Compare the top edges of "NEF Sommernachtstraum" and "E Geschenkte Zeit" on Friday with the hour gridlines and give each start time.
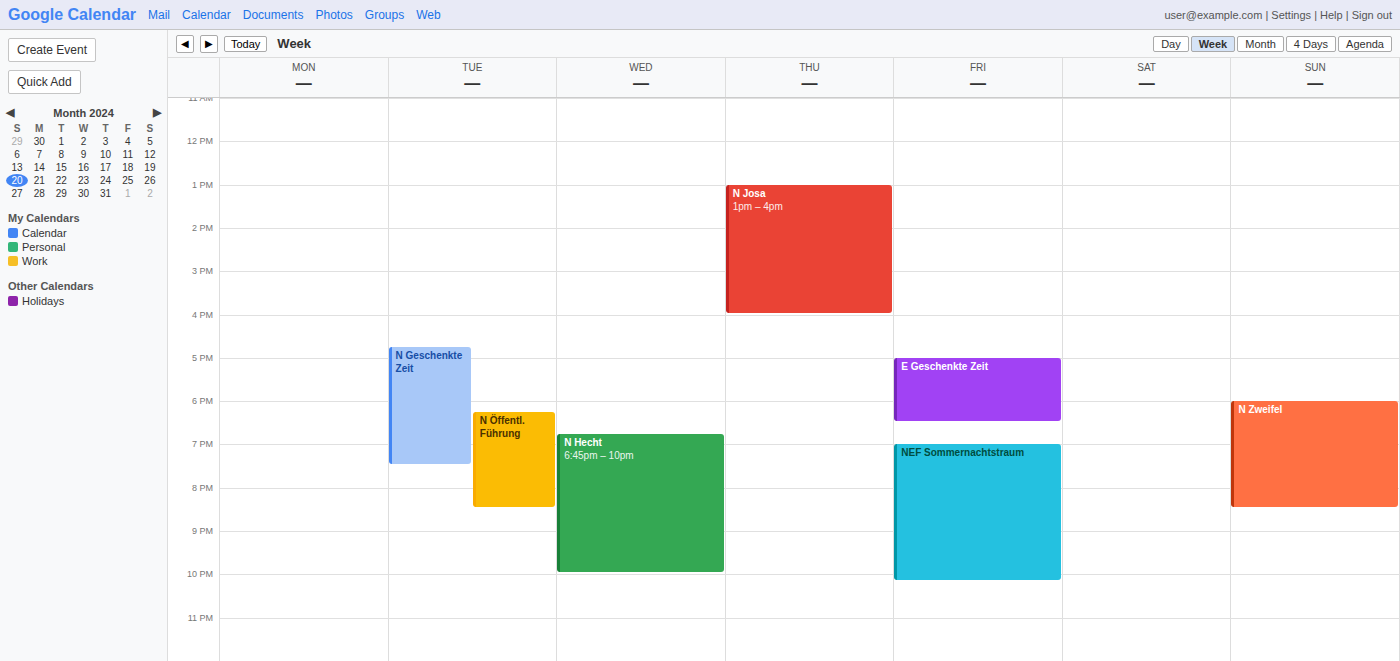
"NEF Sommernachtstraum": 7:00 PM, exactly on the 7 PM line. "E Geschenkte Zeit": 5:00 PM, exactly on the 5 PM line.